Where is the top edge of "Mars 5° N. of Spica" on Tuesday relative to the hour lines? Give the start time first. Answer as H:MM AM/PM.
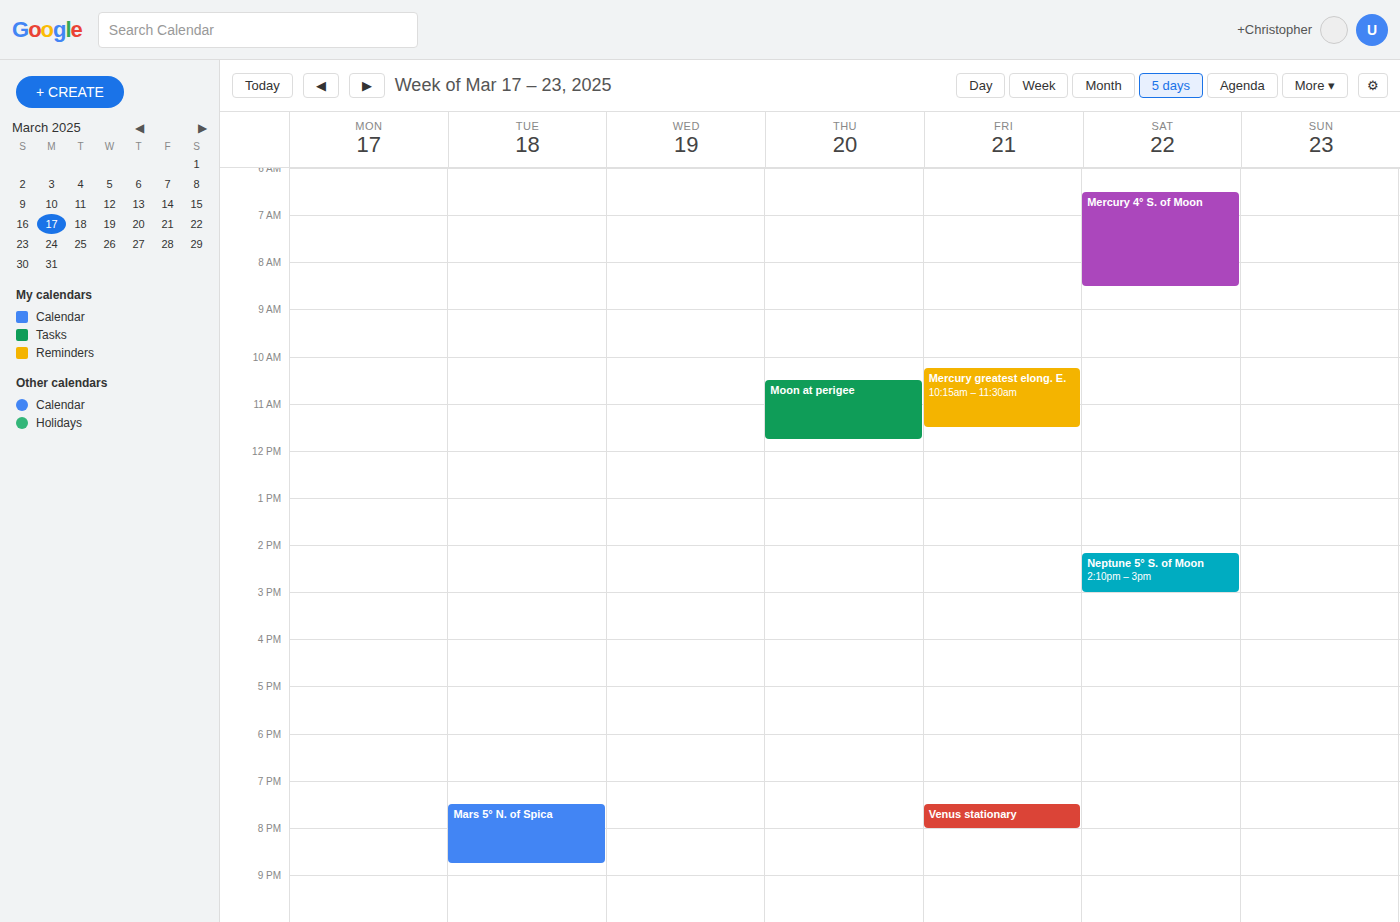
7:30 PM -- halfway between the 7 PM and 8 PM lines.